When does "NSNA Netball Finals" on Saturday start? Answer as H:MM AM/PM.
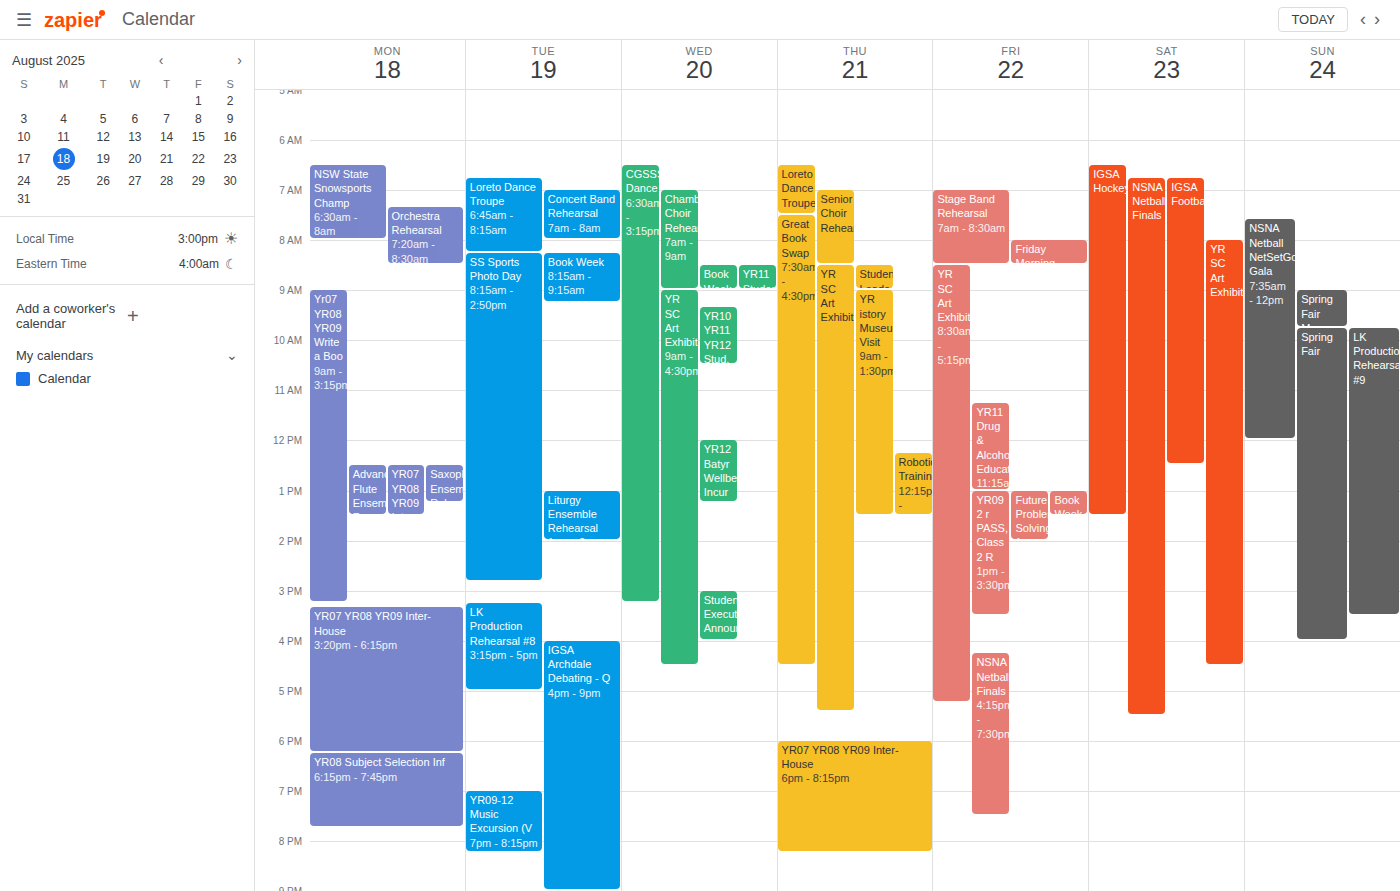
6:45 AM